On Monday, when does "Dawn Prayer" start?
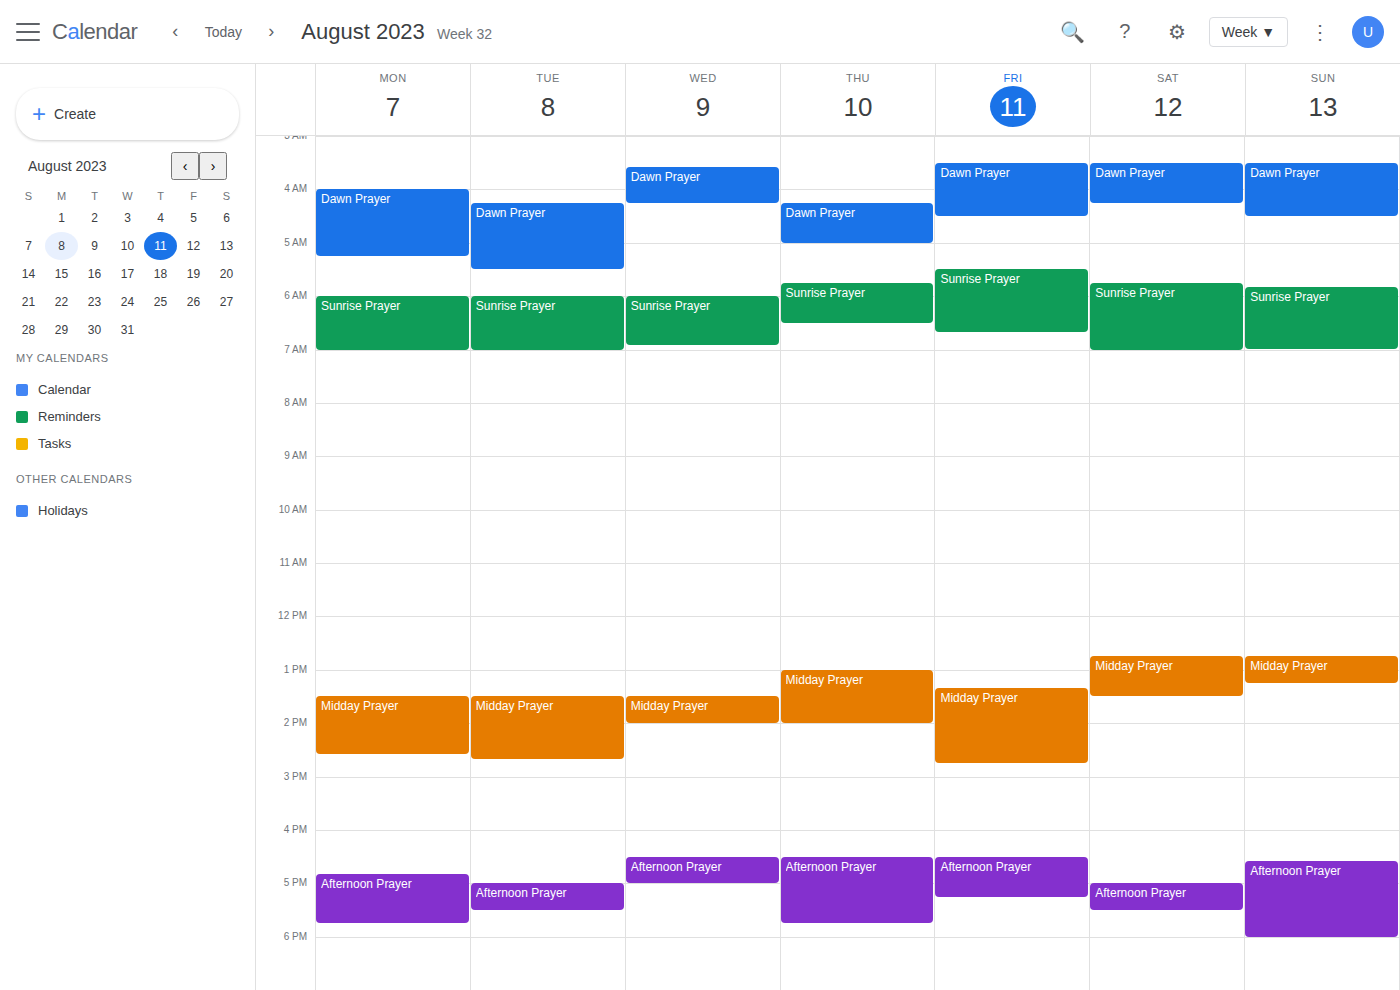
04:00